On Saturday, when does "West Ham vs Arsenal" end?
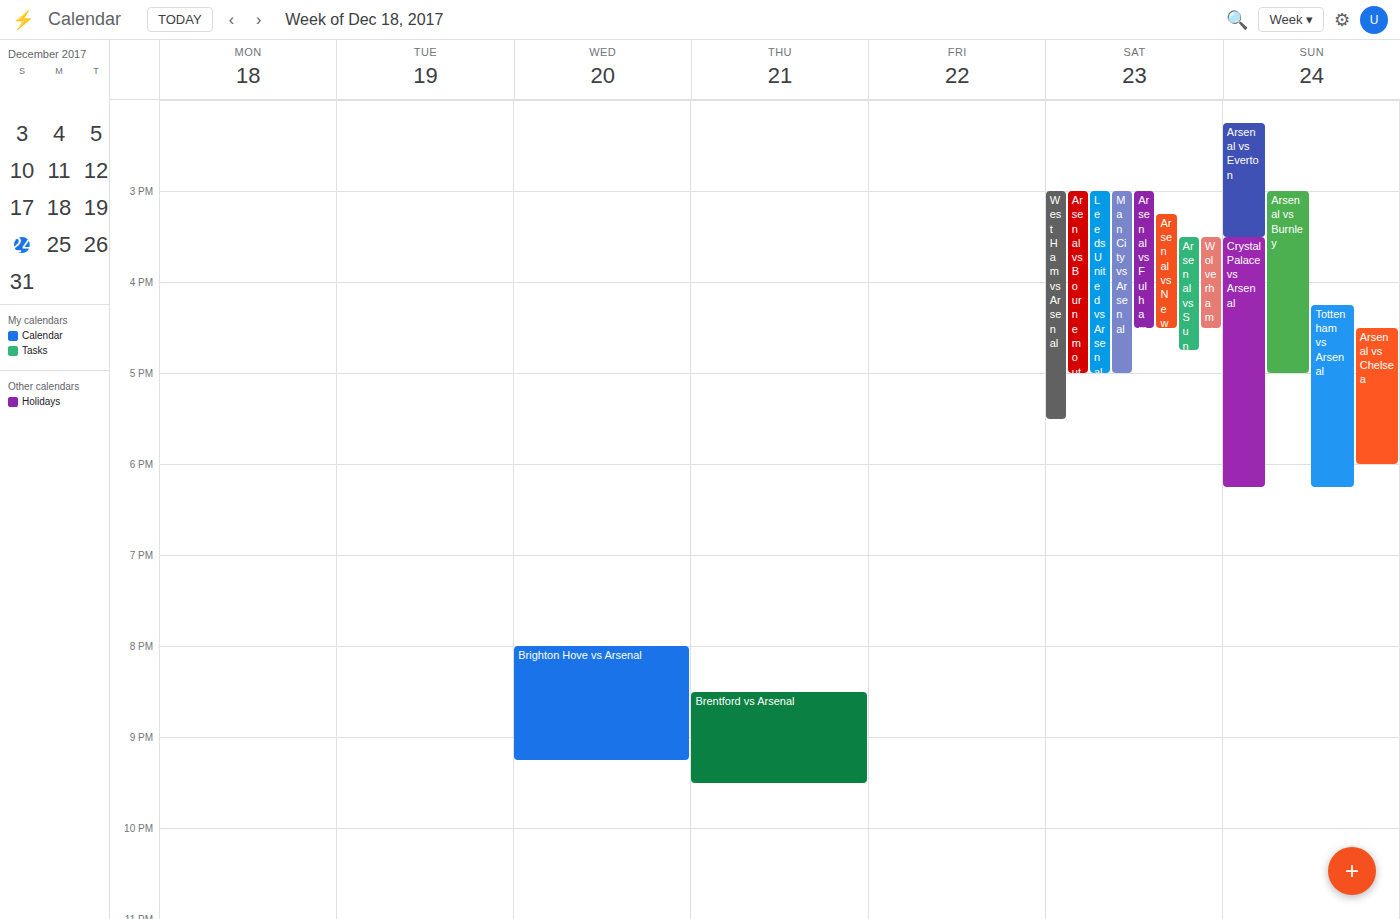
5:30 PM